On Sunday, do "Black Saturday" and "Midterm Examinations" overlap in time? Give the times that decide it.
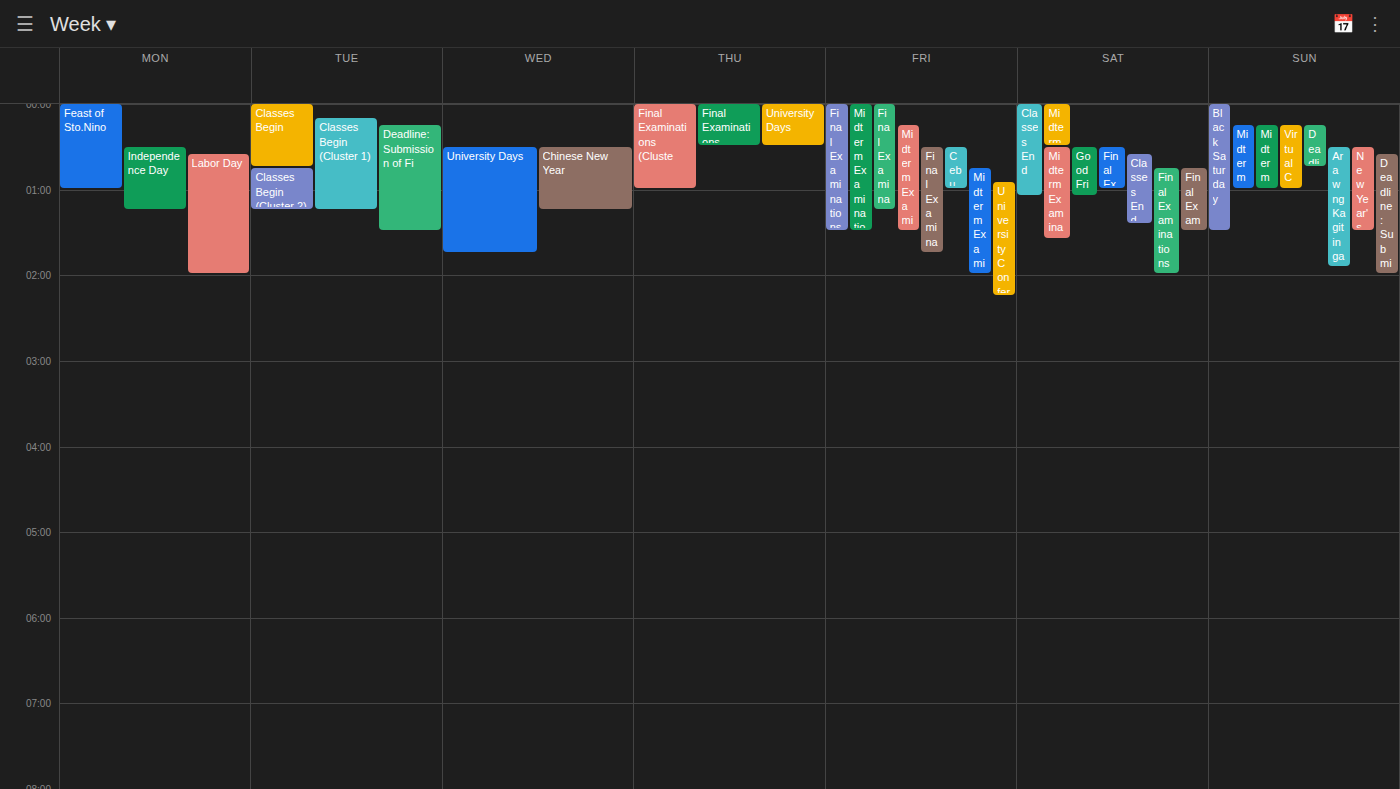
"Midterm Examinations" runs 12:15 AM to 1:00 AM, inside "Black Saturday" -- they overlap.